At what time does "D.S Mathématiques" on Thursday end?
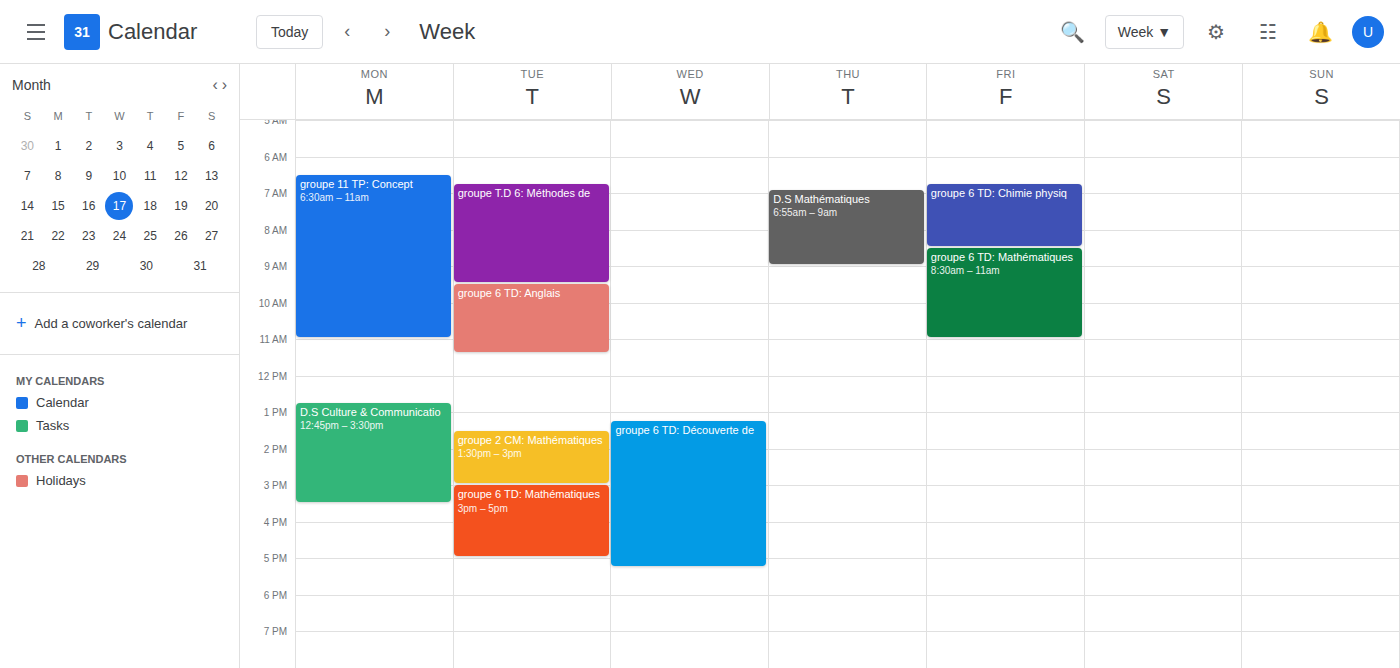
9:00 AM